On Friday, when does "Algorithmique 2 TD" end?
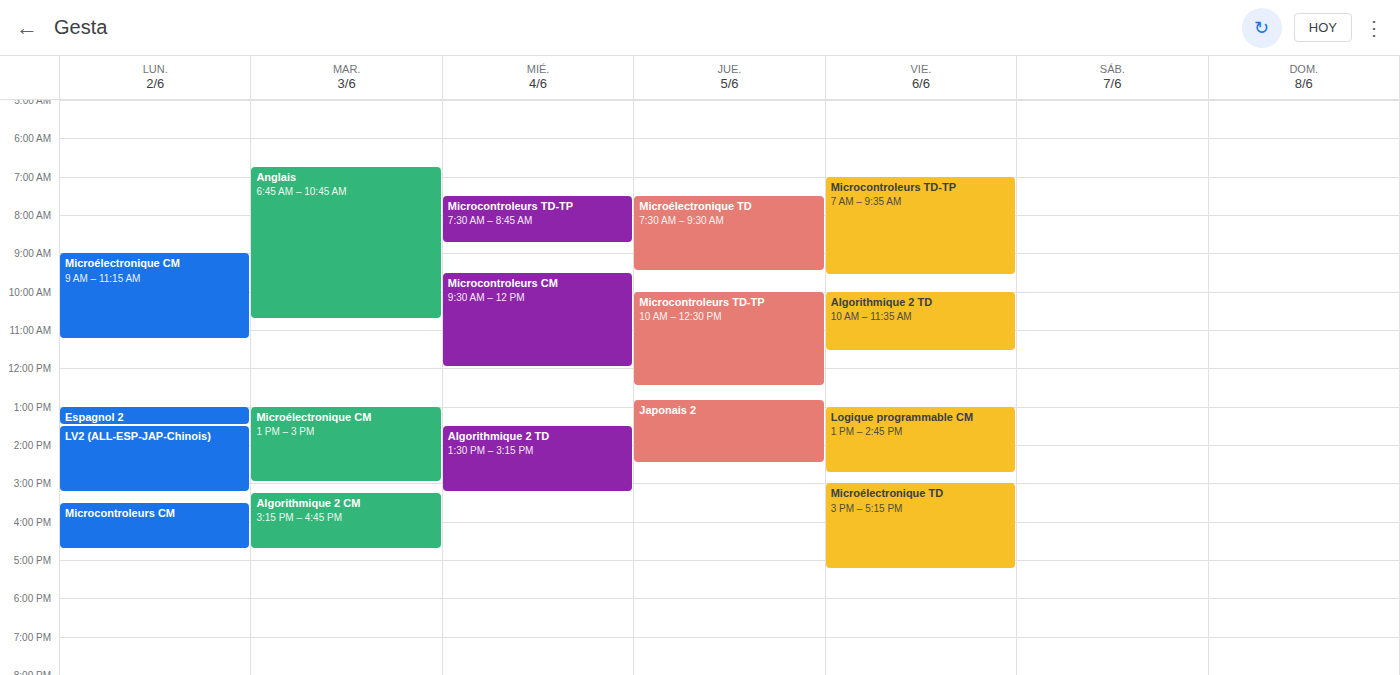
11:35 AM